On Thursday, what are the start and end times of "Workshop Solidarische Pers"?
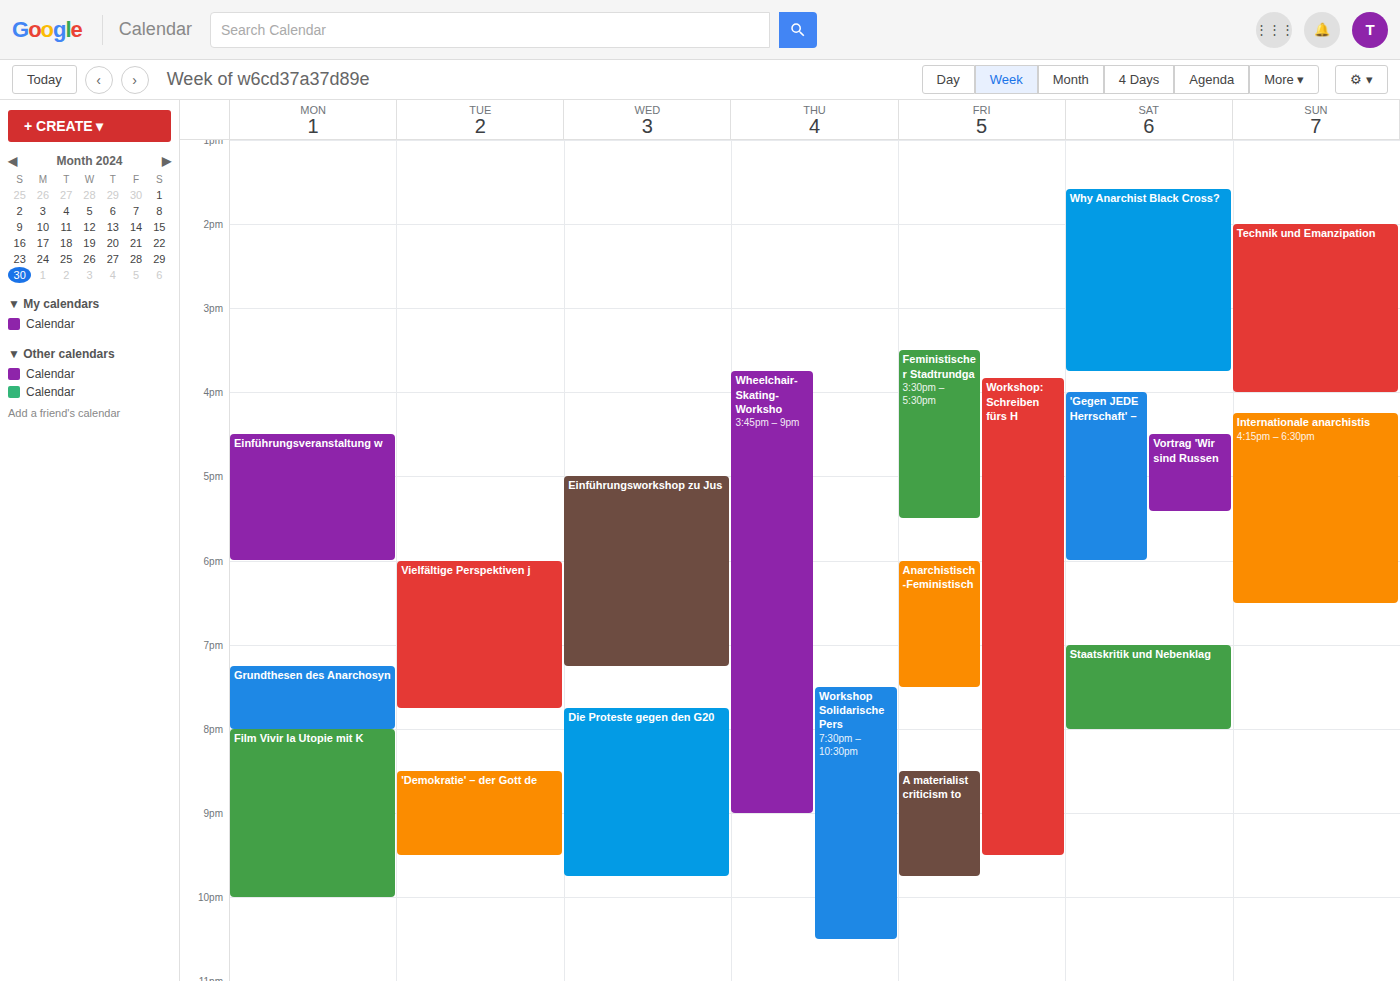
7:30 PM to 10:30 PM